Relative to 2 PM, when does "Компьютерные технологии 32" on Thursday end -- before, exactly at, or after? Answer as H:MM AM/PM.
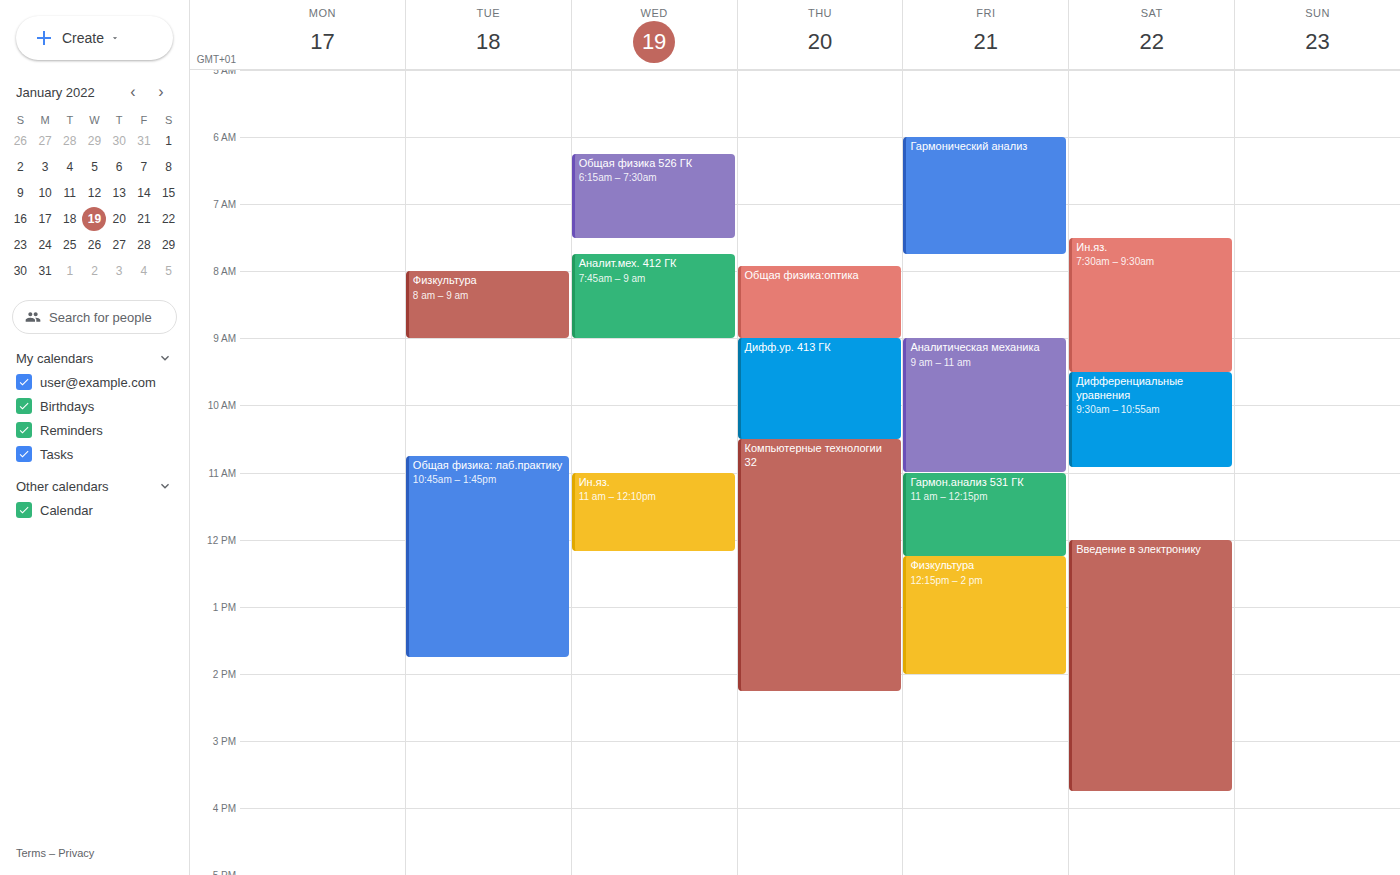
2:15 PM -- after 2 PM, 15 minutes below the 2 PM line.